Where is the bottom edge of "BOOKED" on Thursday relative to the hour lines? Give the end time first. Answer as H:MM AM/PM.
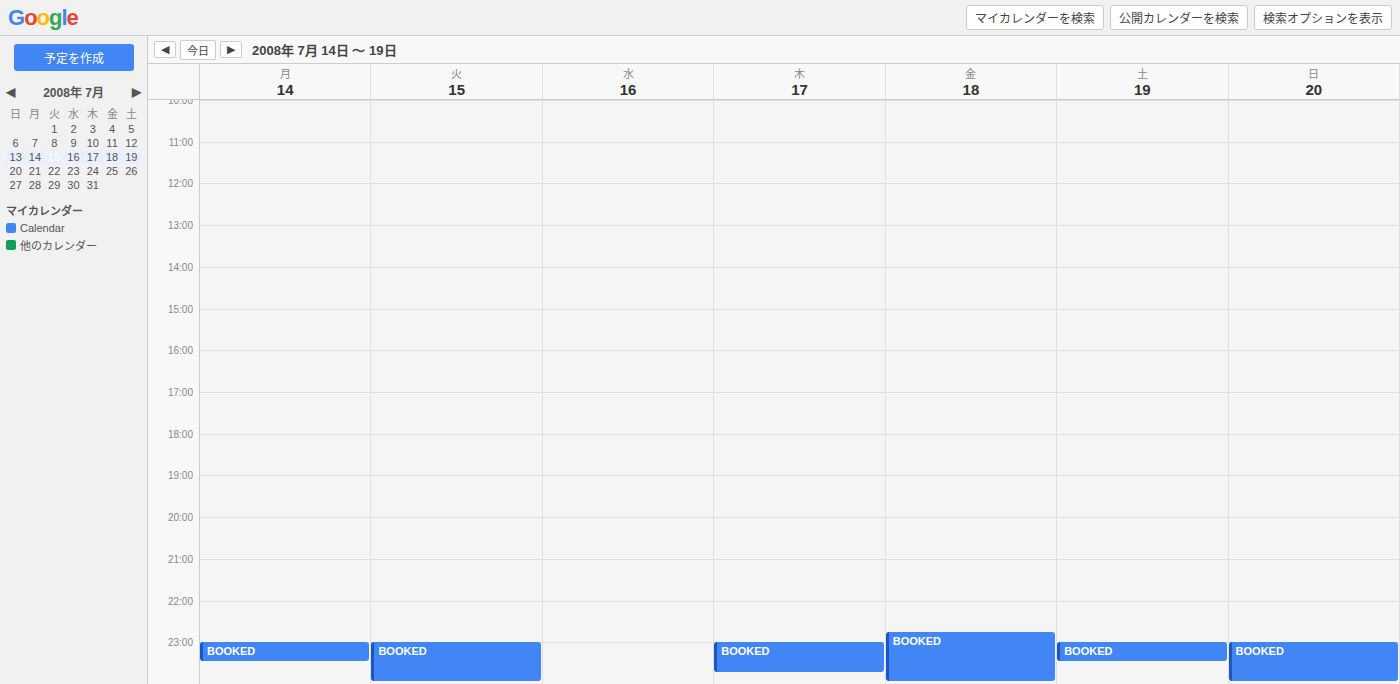
11:45 PM -- neither: three quarters of the way from the 11 PM line to the 12 AM line.